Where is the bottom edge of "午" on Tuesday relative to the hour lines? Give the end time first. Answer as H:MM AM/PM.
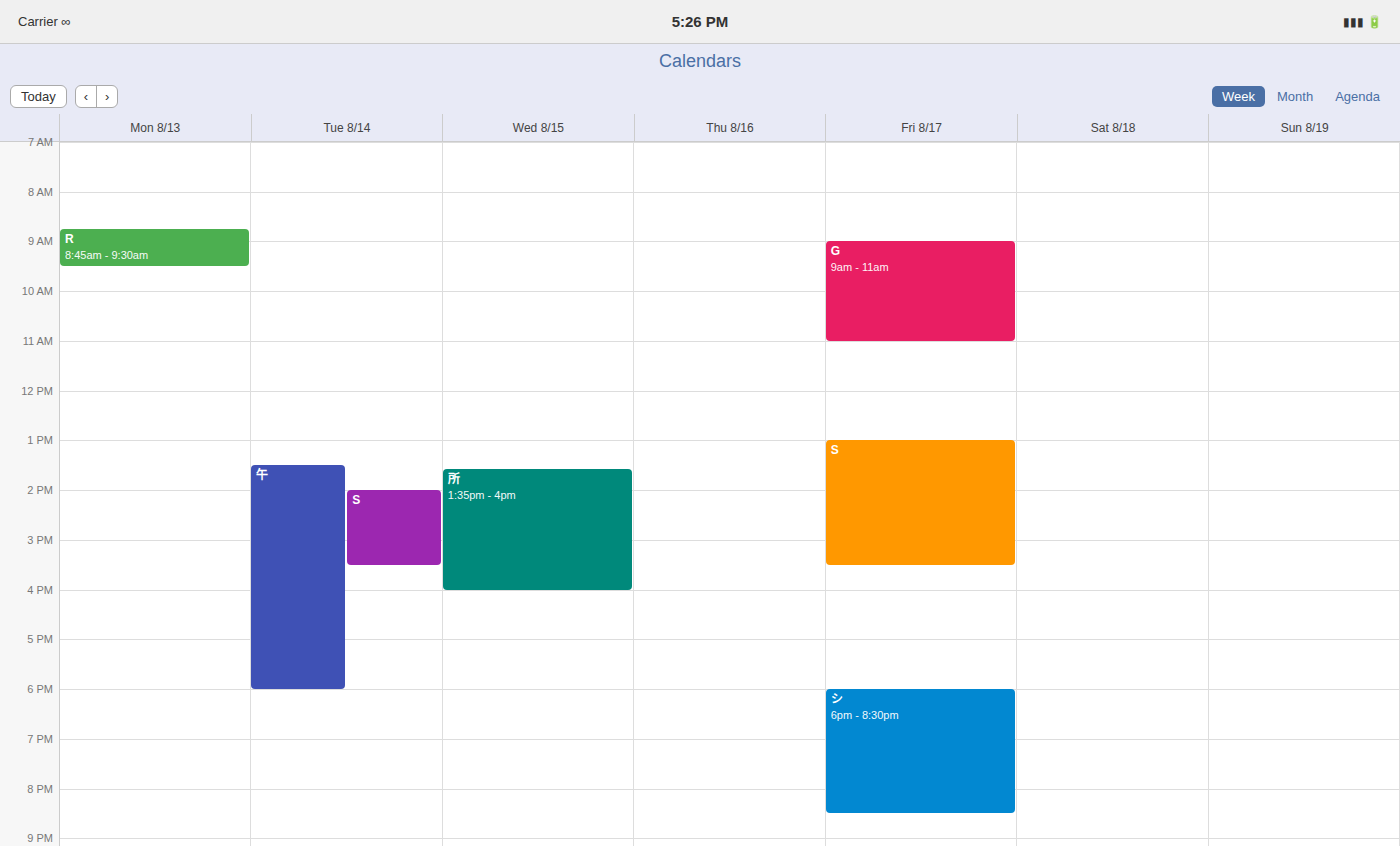
6:00 PM -- exactly on the 6 PM line.